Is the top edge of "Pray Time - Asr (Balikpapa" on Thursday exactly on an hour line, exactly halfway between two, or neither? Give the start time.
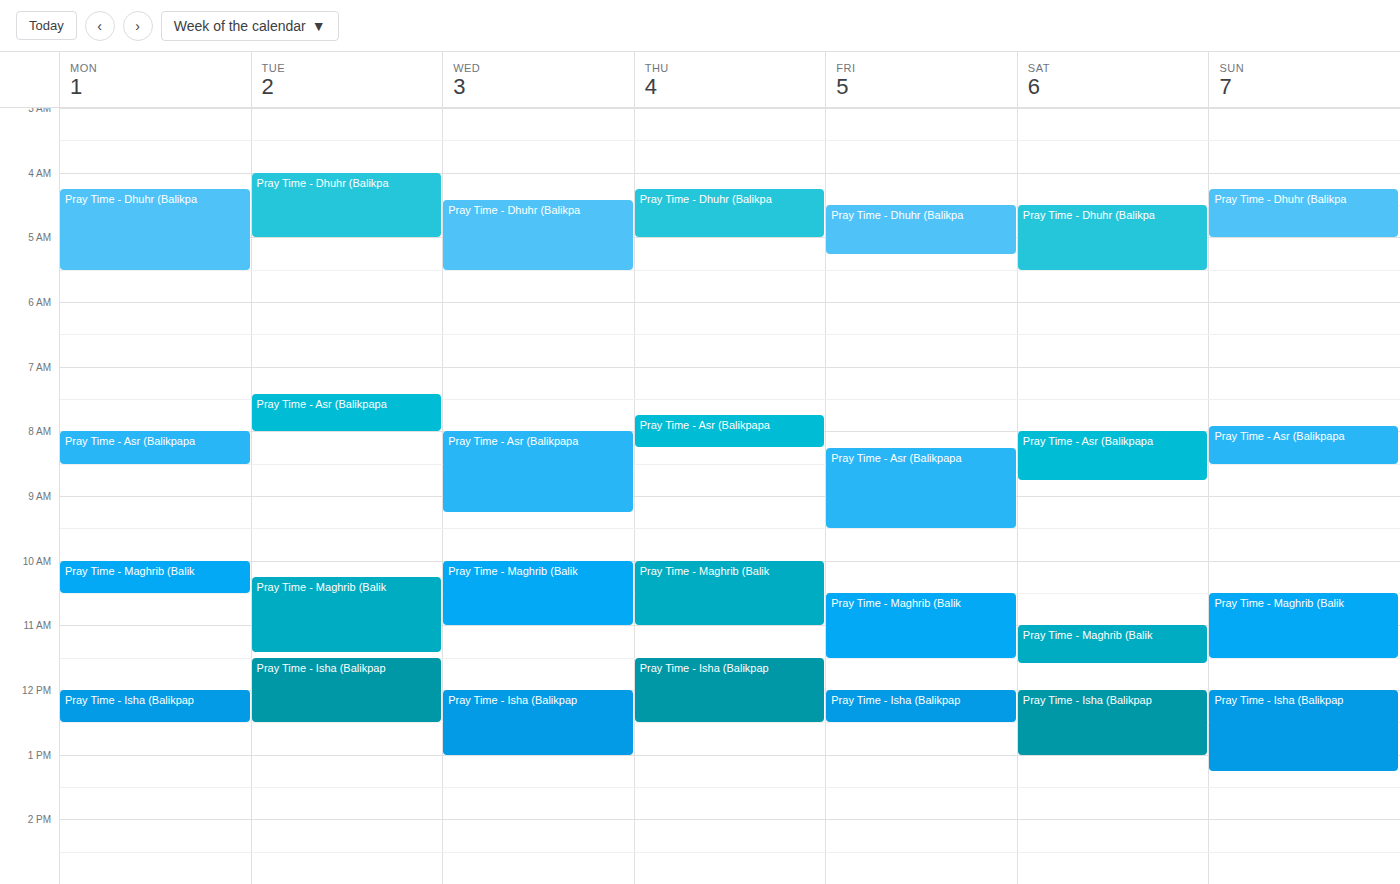
7:45 AM -- neither: three quarters of the way from the 7 AM line to the 8 AM line.